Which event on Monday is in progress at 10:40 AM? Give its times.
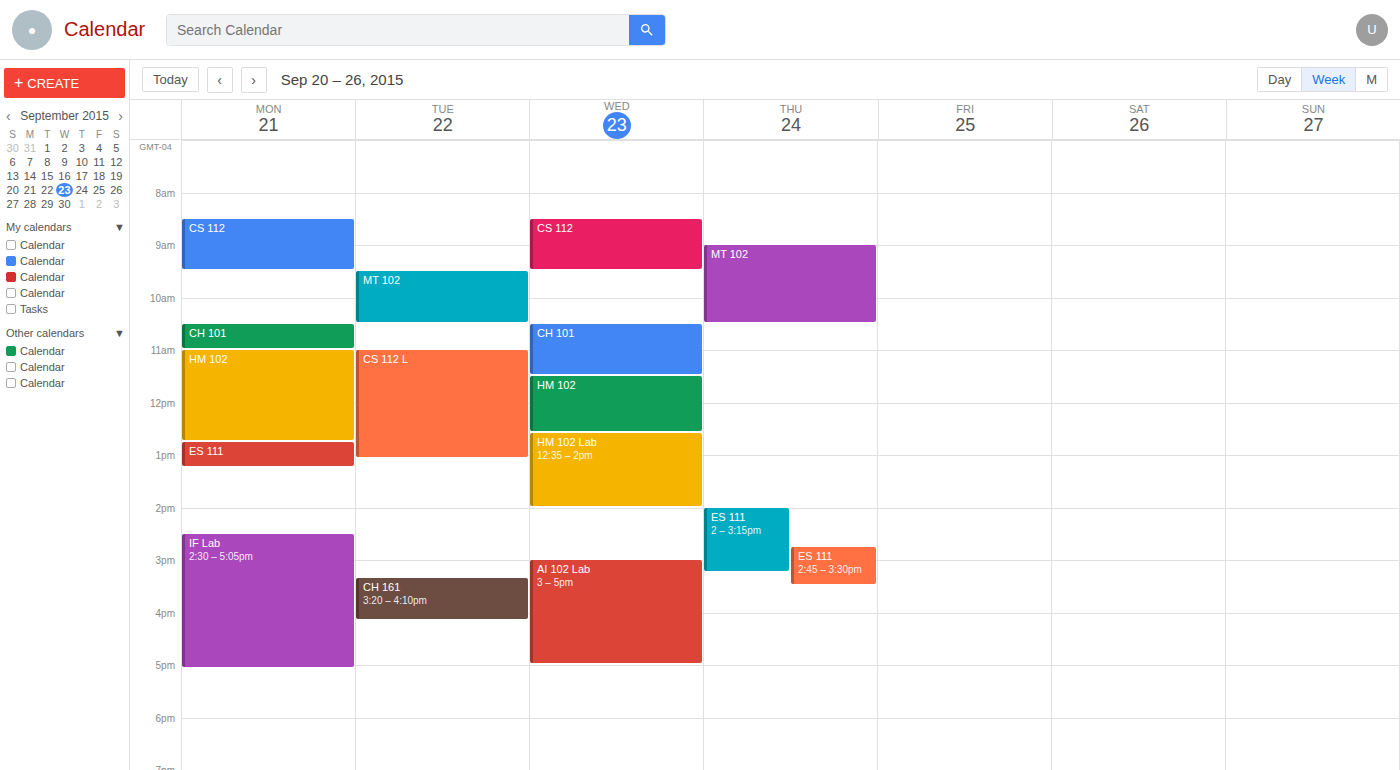
"CH 101", 10:30 AM to 11:00 AM